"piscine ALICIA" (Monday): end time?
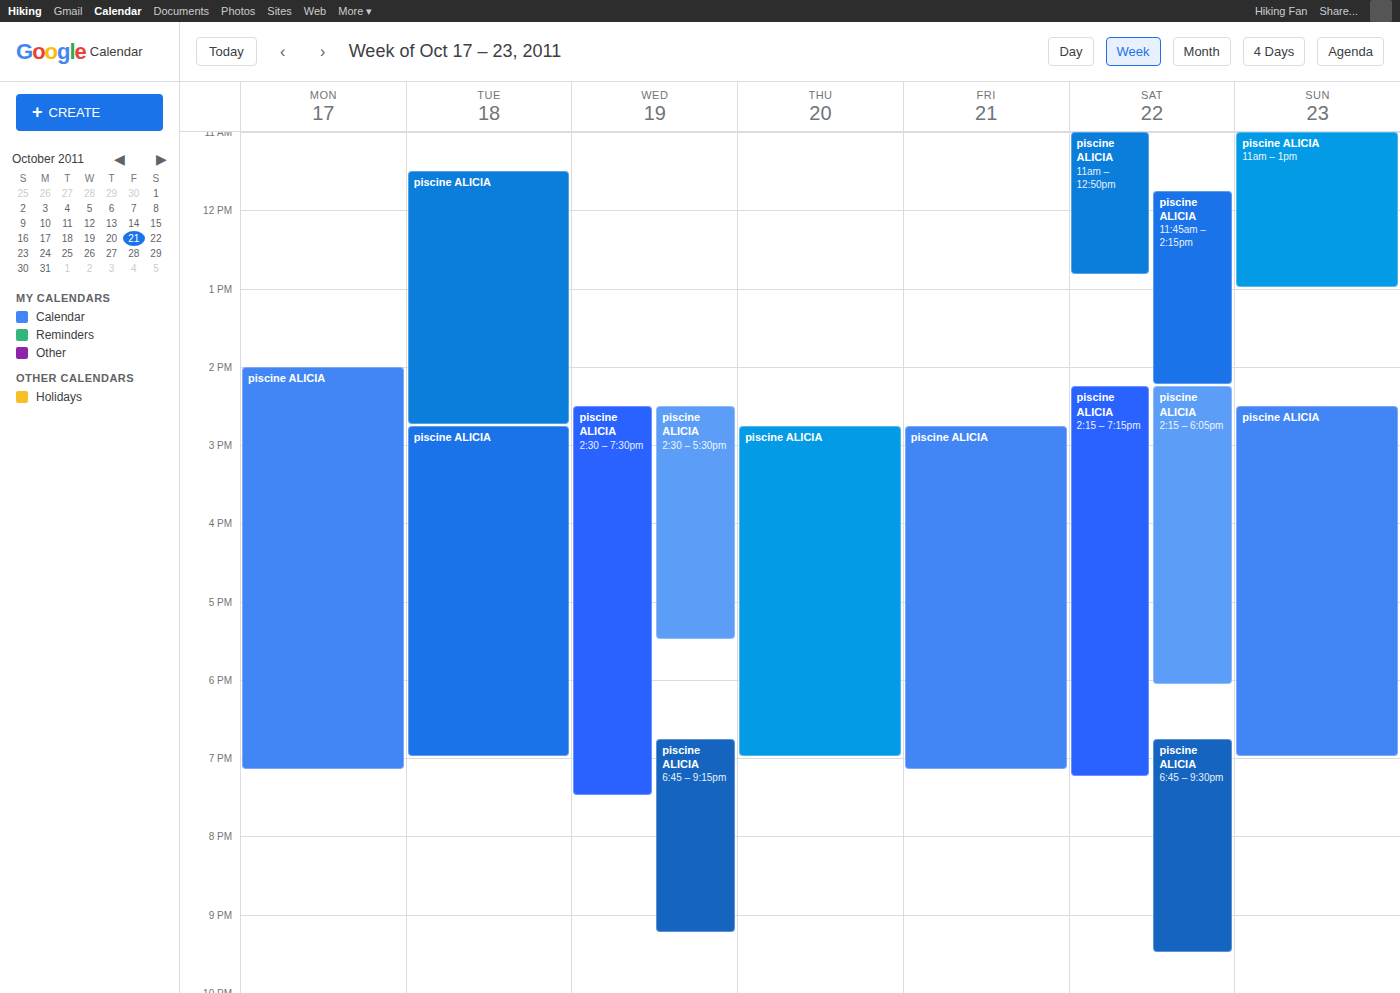
7:10 PM